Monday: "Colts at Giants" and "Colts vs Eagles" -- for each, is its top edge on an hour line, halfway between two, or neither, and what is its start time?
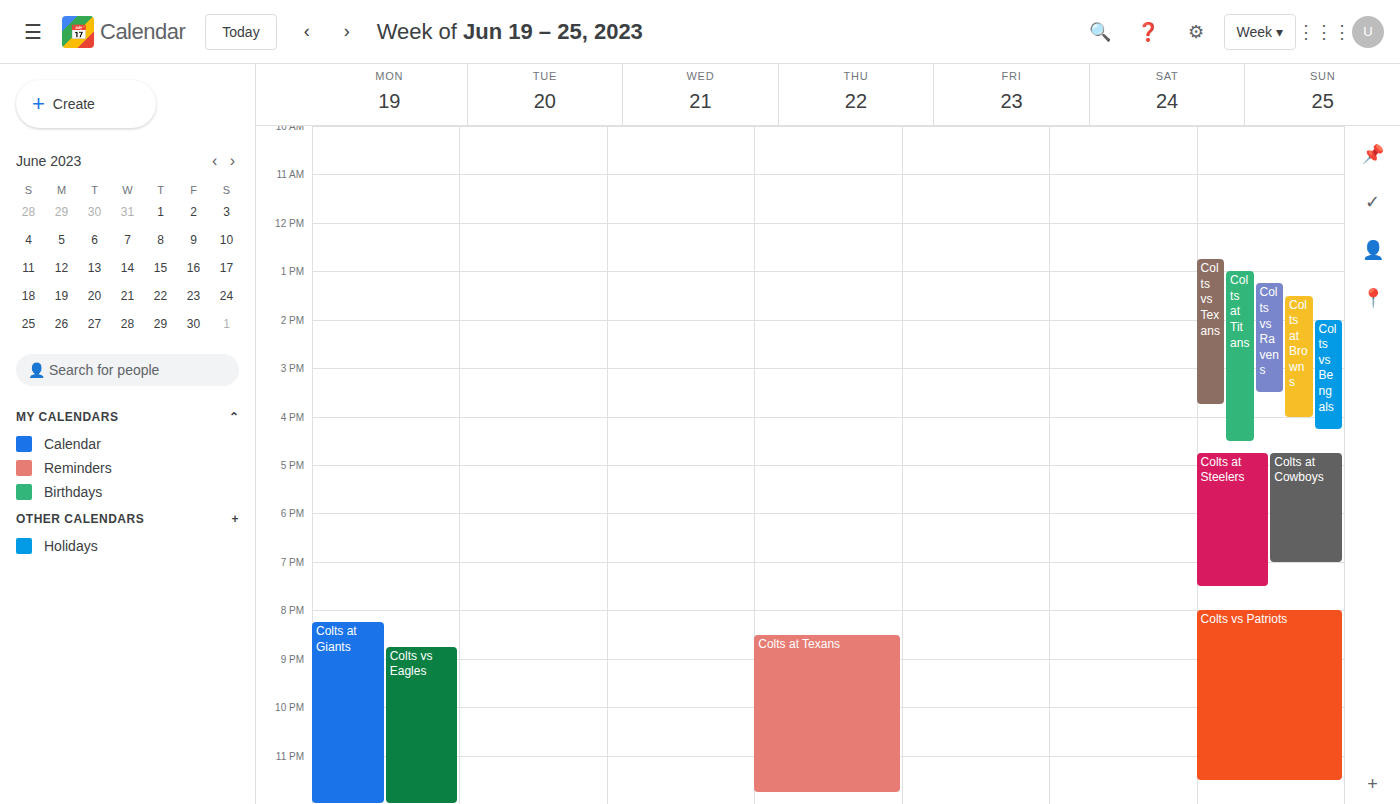
"Colts at Giants": 8:15 PM, neither: a quarter of the way from the 8 PM line to the 9 PM line. "Colts vs Eagles": 8:45 PM, neither: three quarters of the way from the 8 PM line to the 9 PM line.